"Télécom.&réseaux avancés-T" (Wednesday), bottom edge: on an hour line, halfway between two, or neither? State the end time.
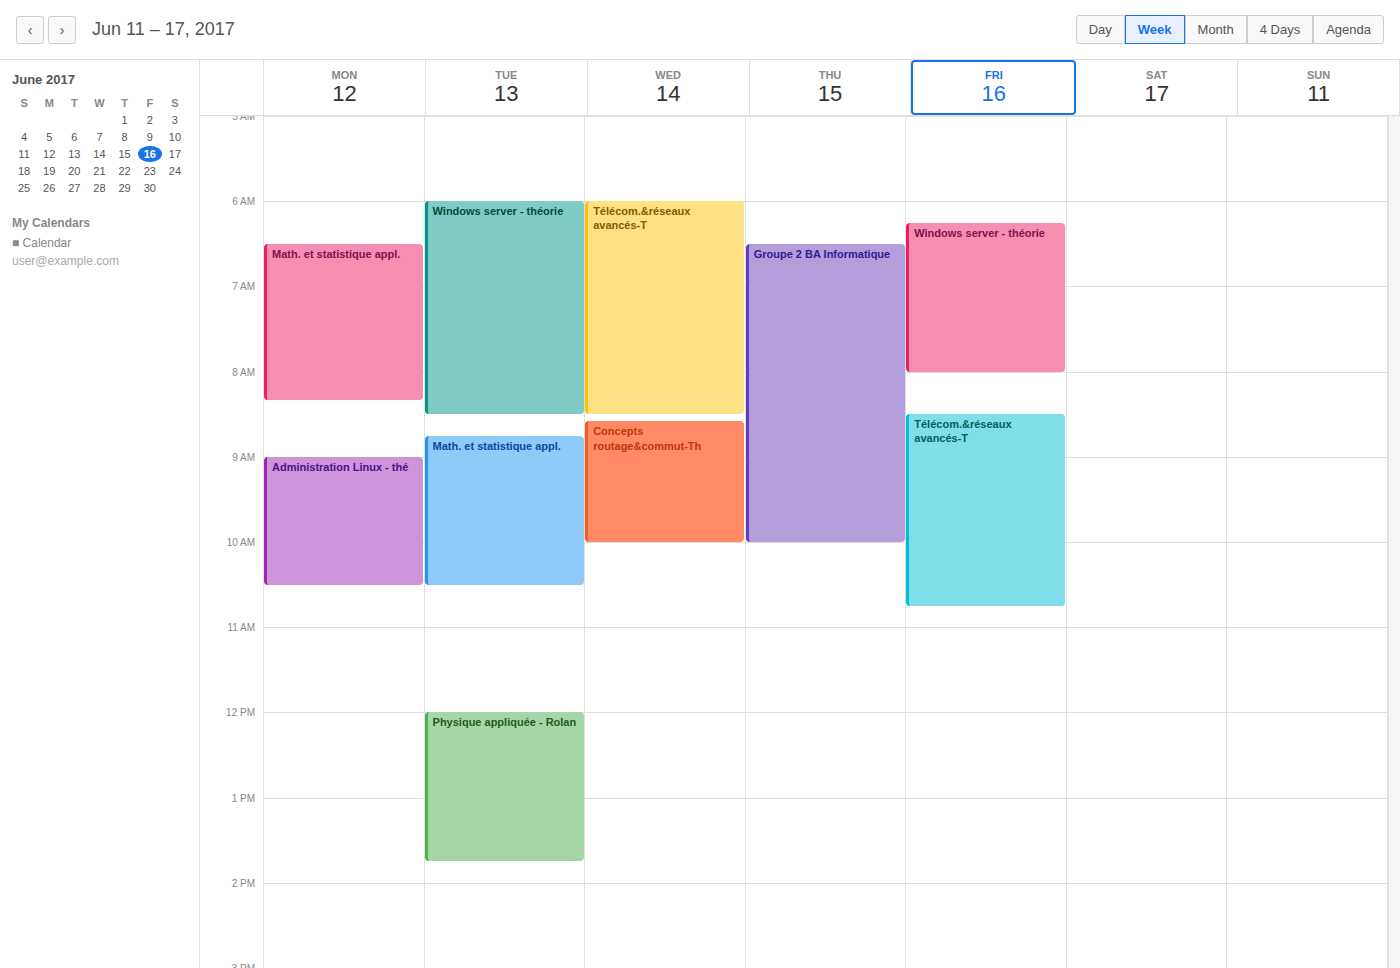
8:30 AM -- halfway between the 8 AM and 9 AM lines.